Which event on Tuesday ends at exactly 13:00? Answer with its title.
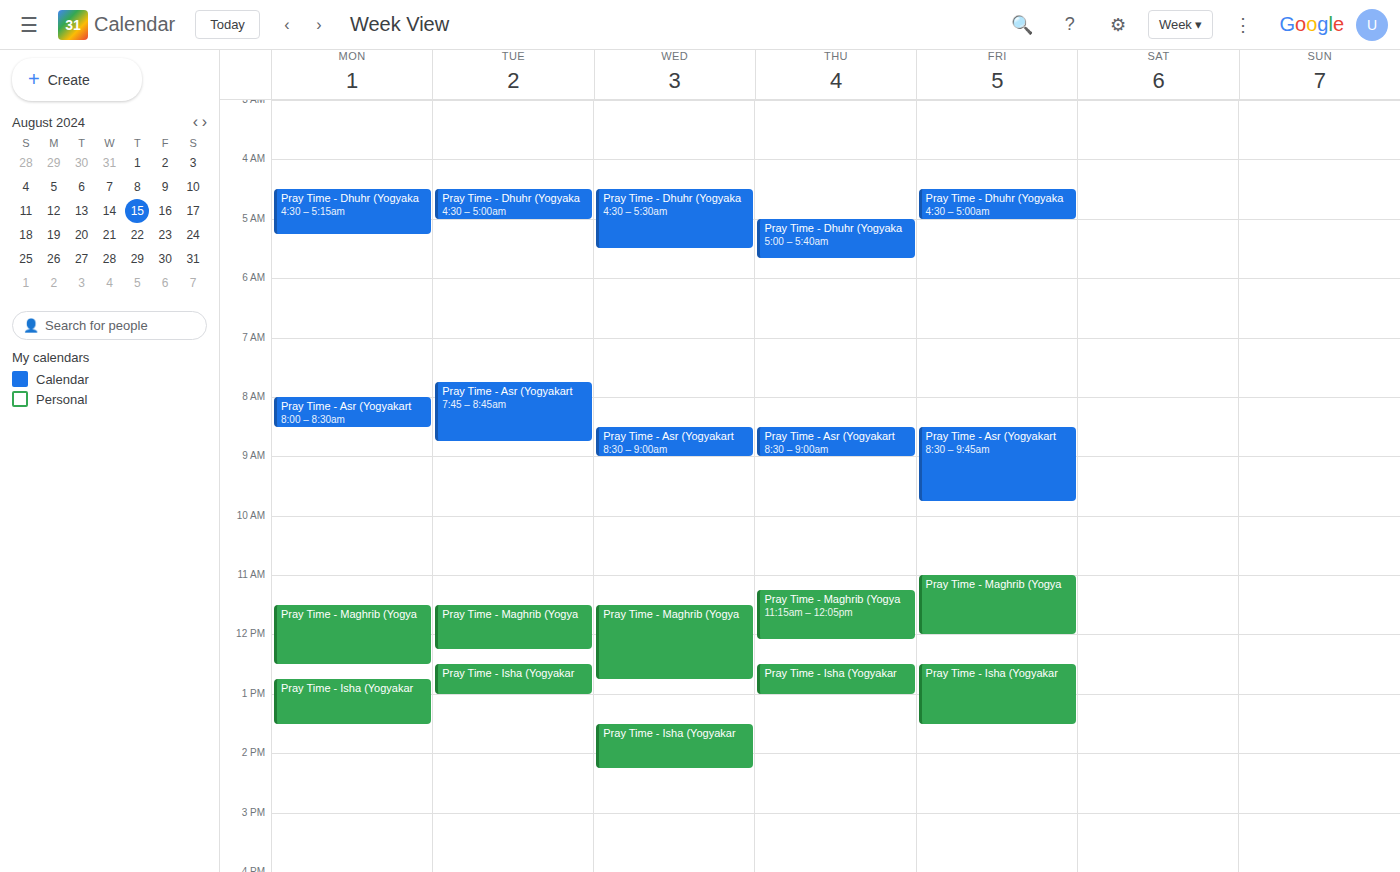
"Pray Time - Isha (Yogyakar"